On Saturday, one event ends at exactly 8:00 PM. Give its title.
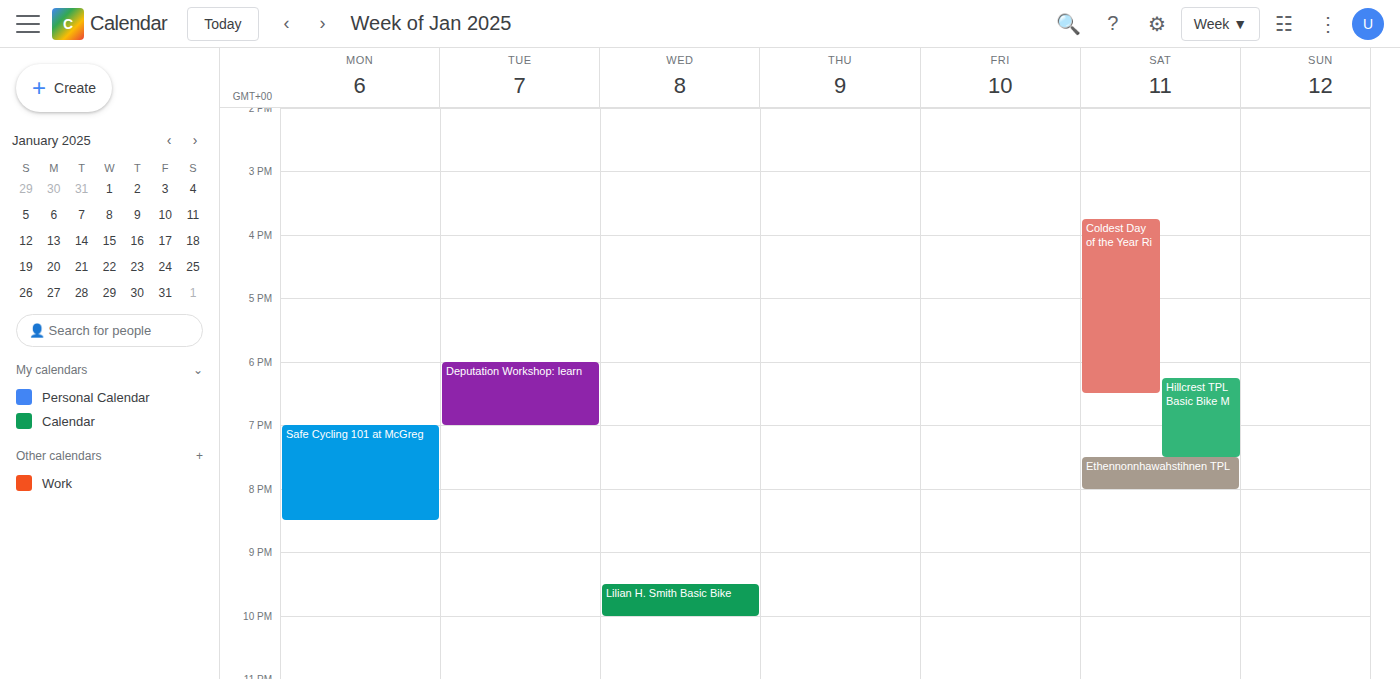
"Ethennonnhawahstihnen TPL"